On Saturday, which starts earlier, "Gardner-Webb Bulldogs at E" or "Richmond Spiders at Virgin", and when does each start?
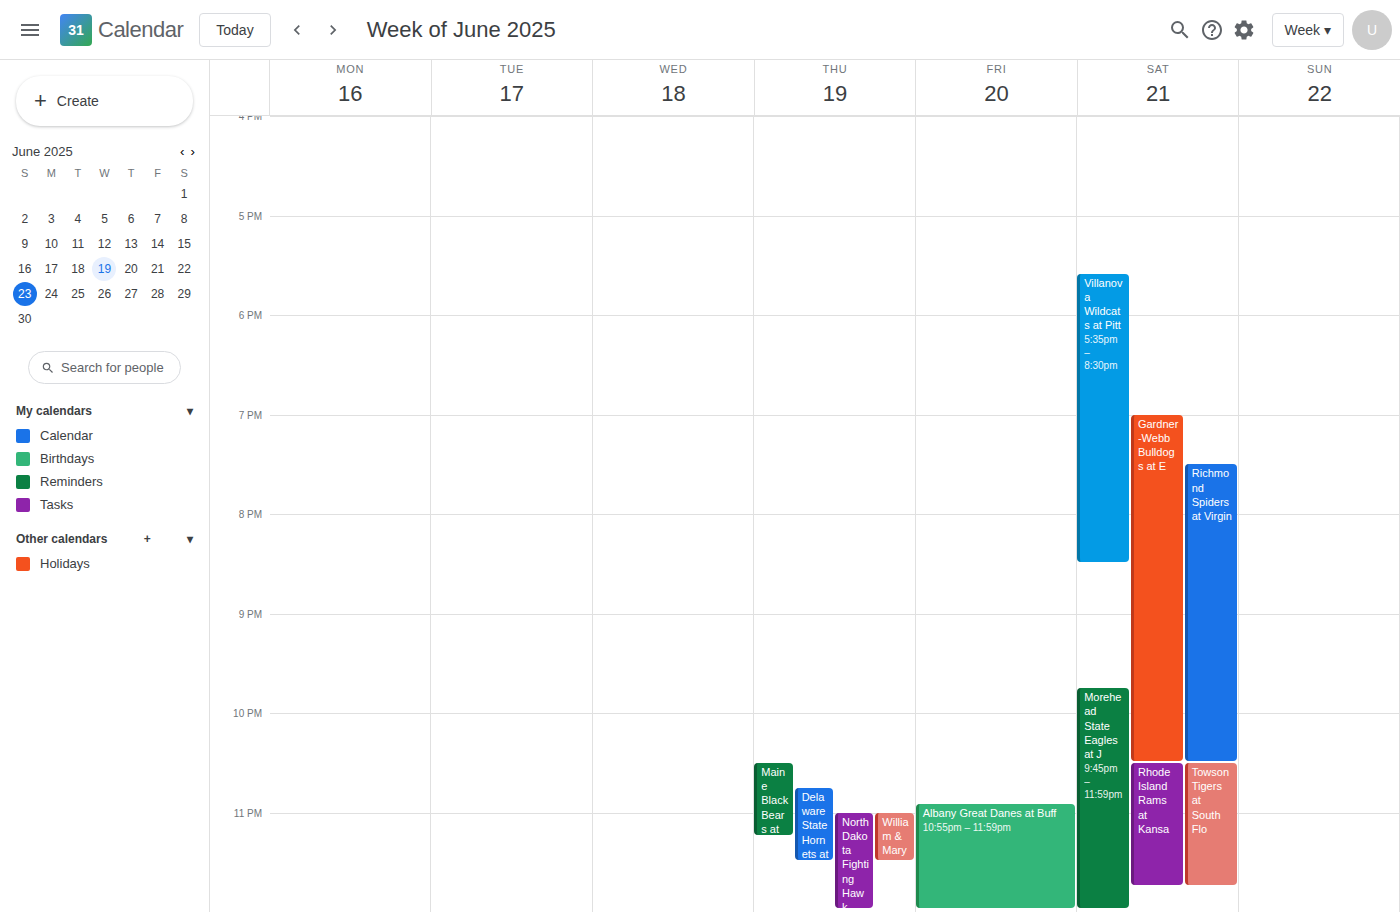
"Gardner-Webb Bulldogs at E" 7:00 PM; "Richmond Spiders at Virgin" 7:30 PM.